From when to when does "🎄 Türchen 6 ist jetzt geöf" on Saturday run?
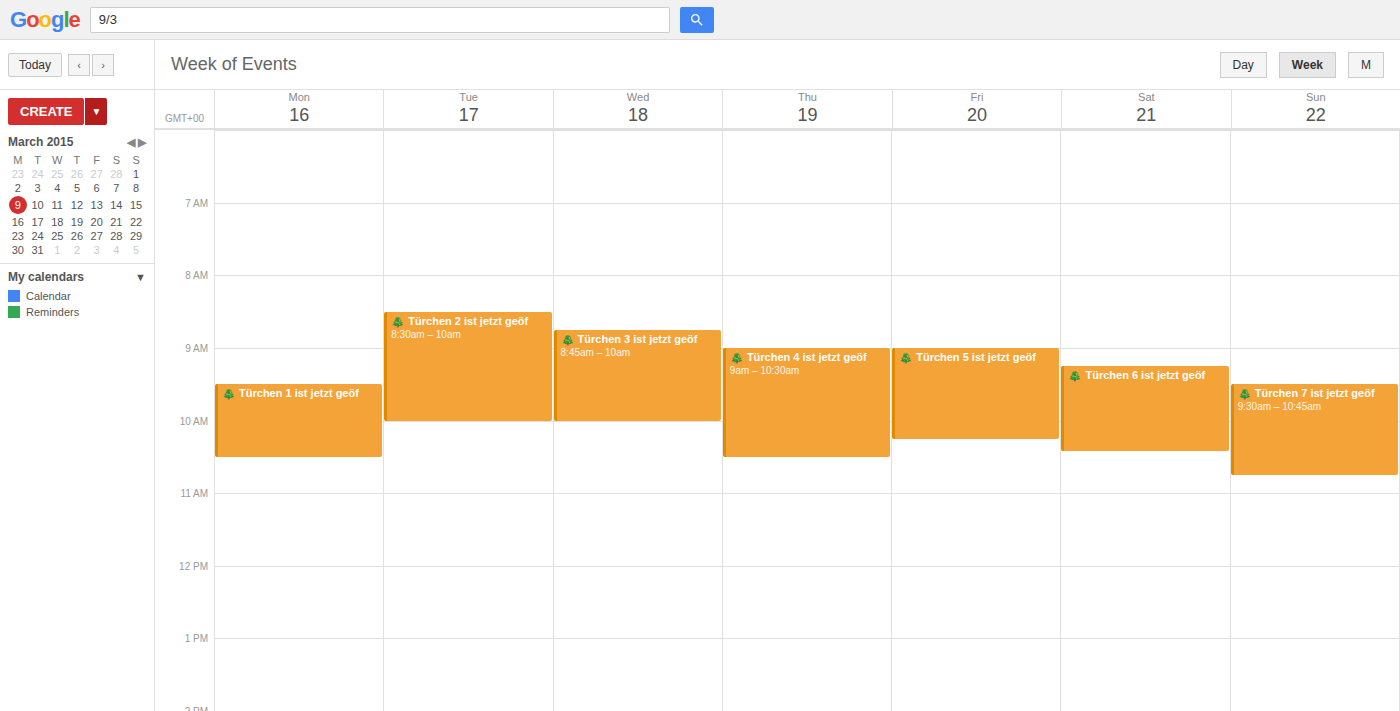
9:15 AM to 10:25 AM